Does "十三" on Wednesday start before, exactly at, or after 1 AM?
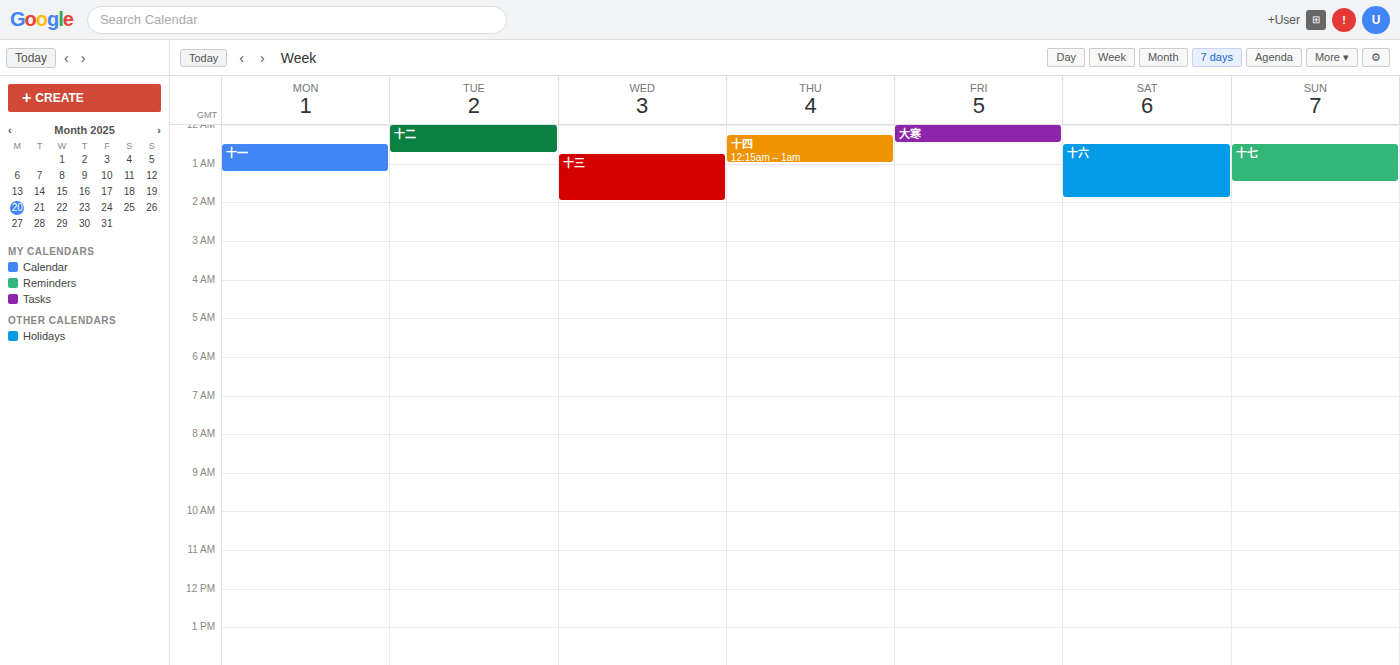
12:45 AM -- before 1 AM, 15 minutes above the 1 AM line.